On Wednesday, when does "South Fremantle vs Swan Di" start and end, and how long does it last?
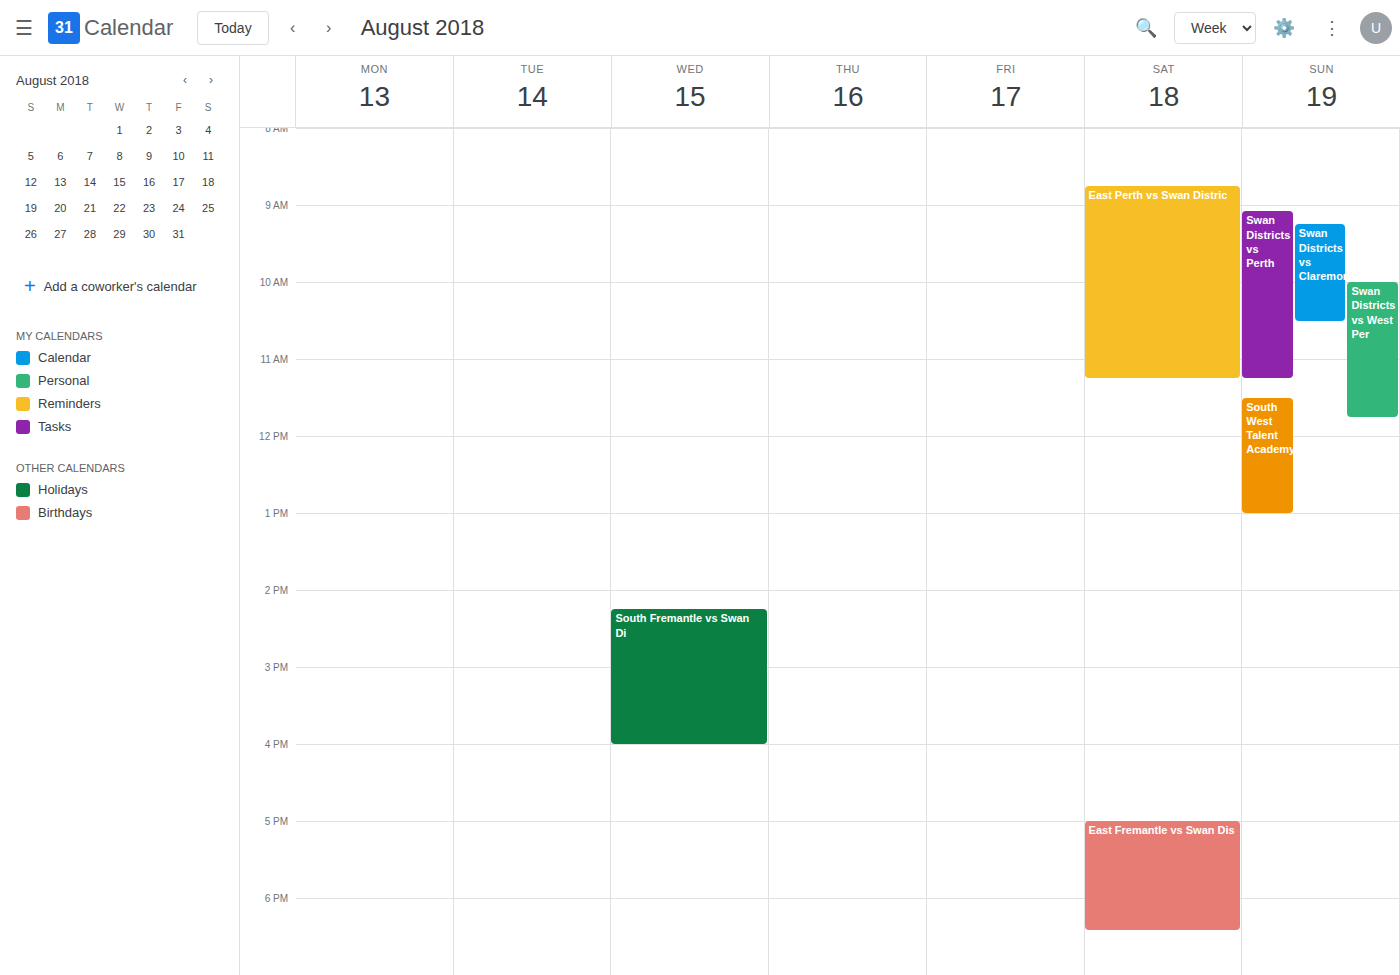
2:15 PM to 4:00 PM, 1 hour 45 minutes